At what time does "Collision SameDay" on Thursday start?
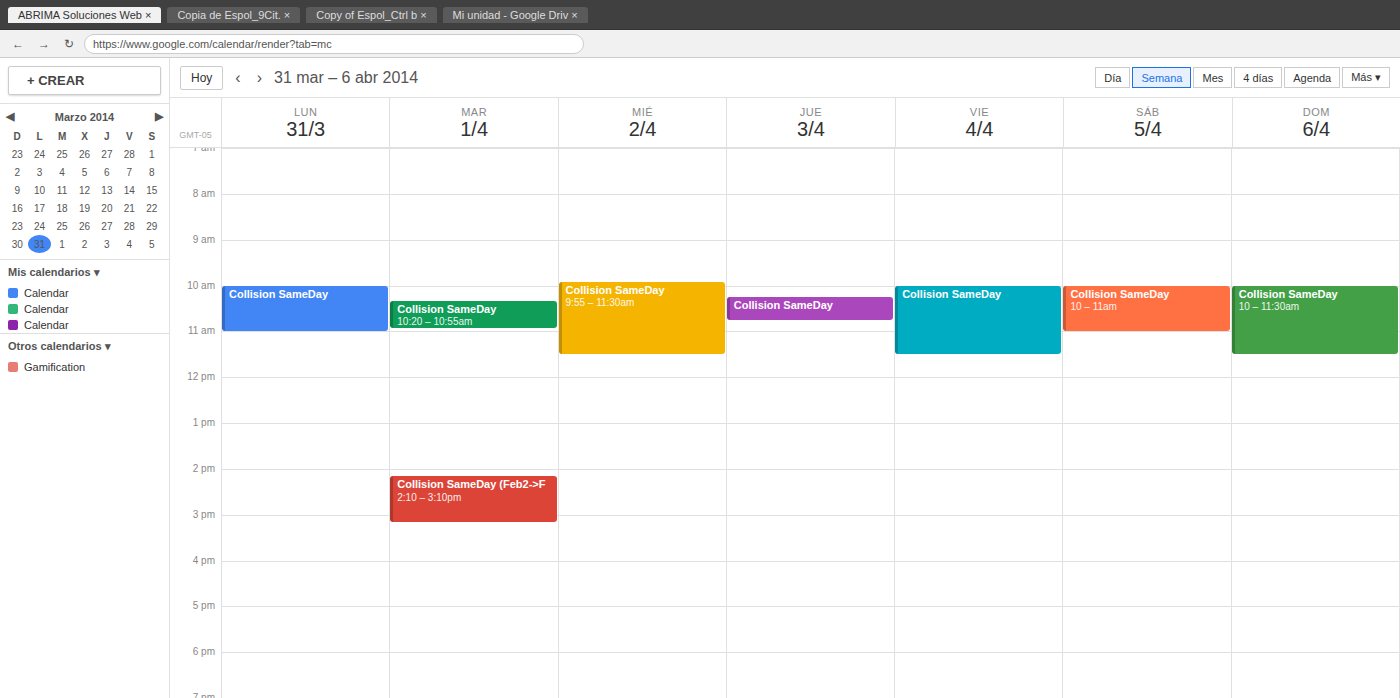
10:15 AM